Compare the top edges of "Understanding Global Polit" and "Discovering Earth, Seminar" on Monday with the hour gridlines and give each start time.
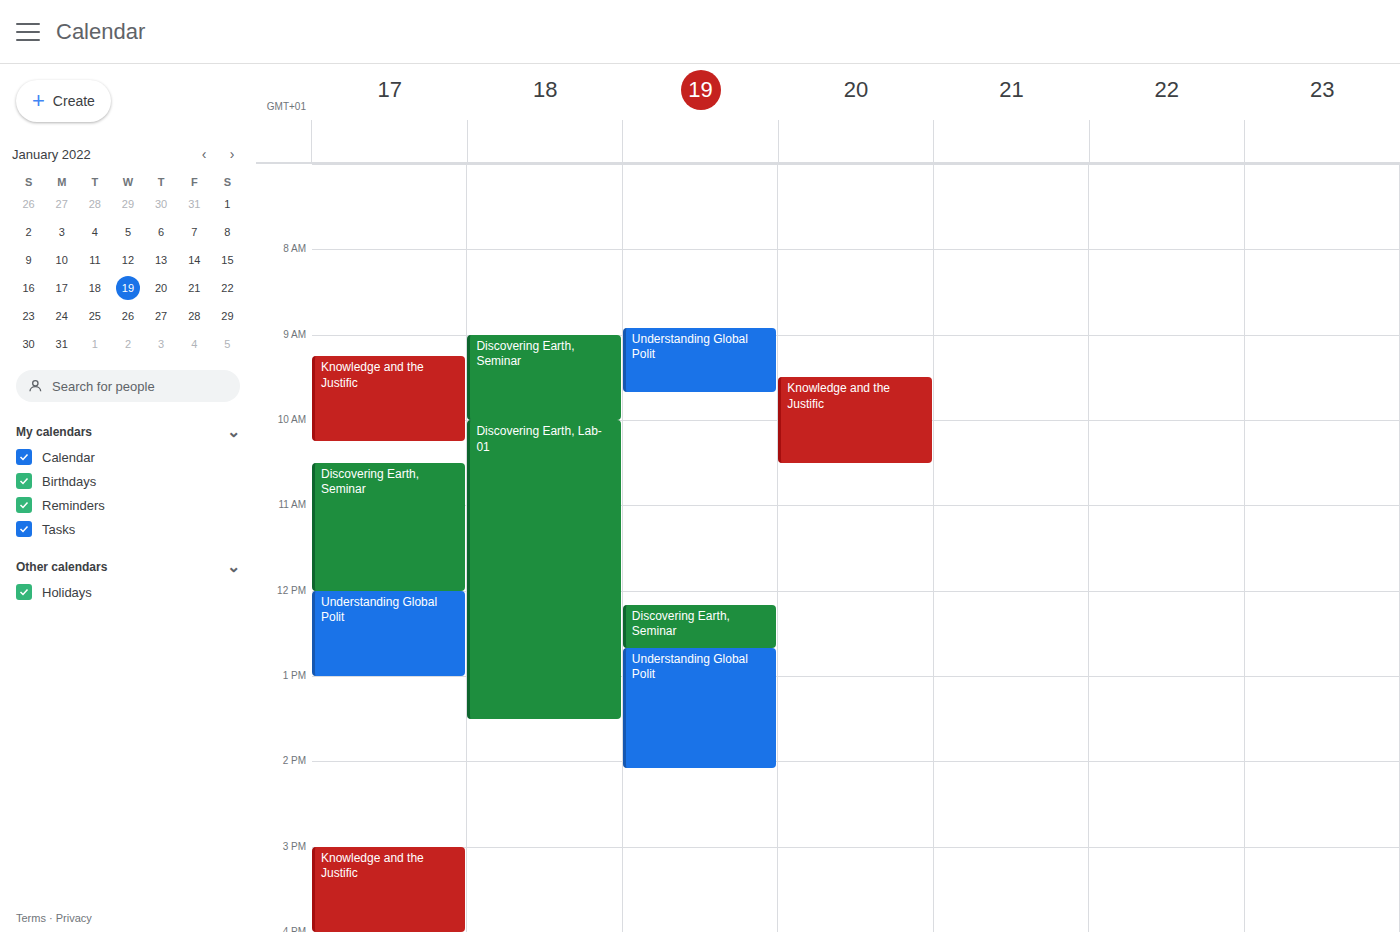
"Understanding Global Polit": 12:00, exactly on the 12:00 line. "Discovering Earth, Seminar": 10:30, halfway between the 10:00 and 11:00 lines.